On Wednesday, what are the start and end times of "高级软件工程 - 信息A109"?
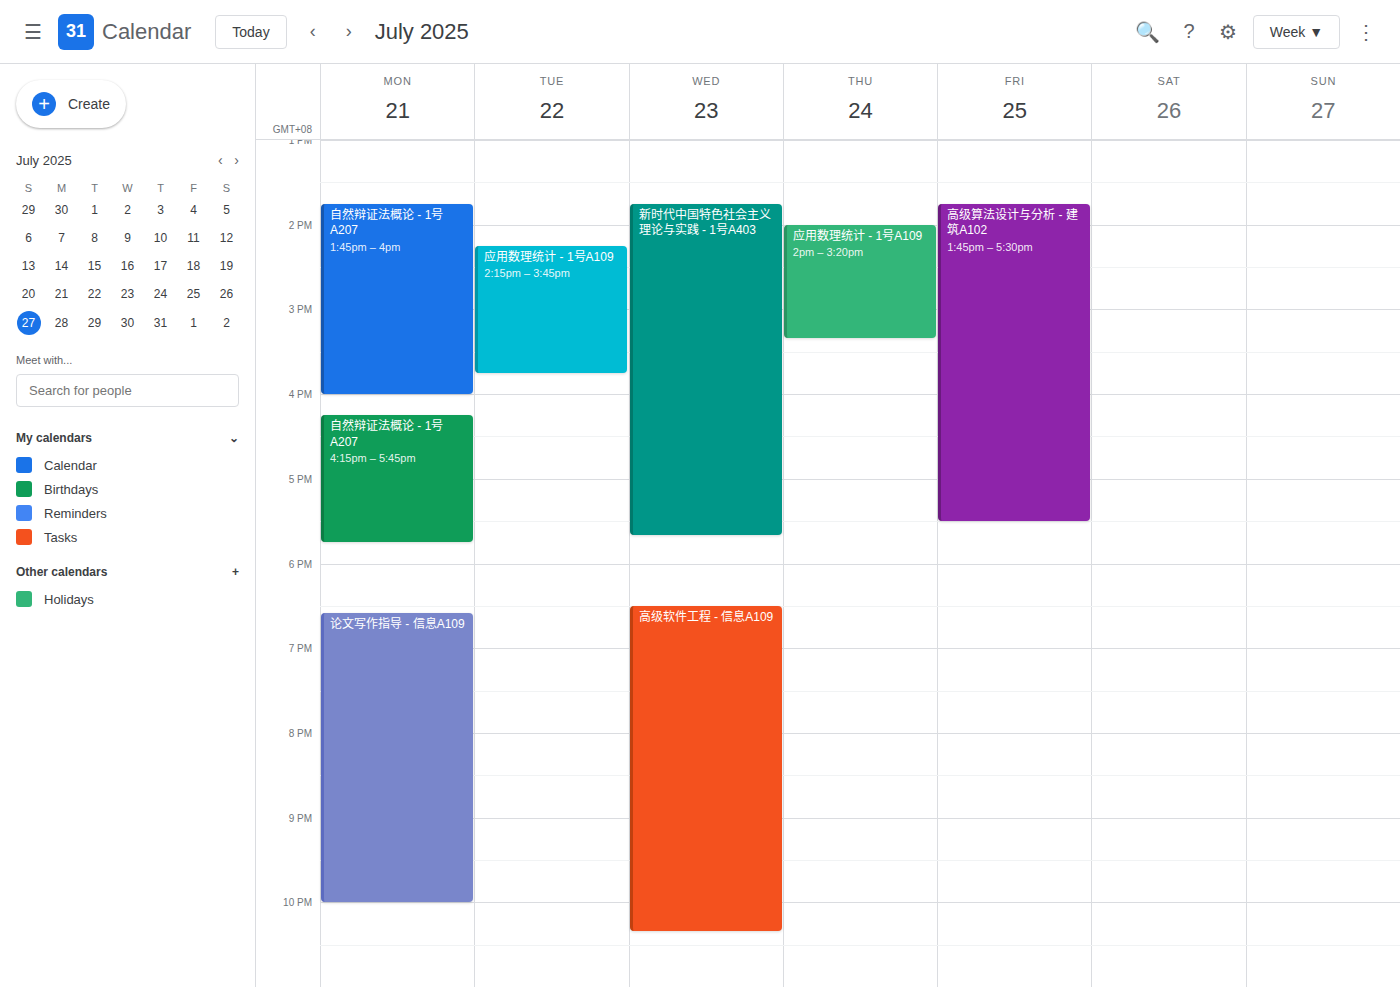
6:30 PM to 10:20 PM